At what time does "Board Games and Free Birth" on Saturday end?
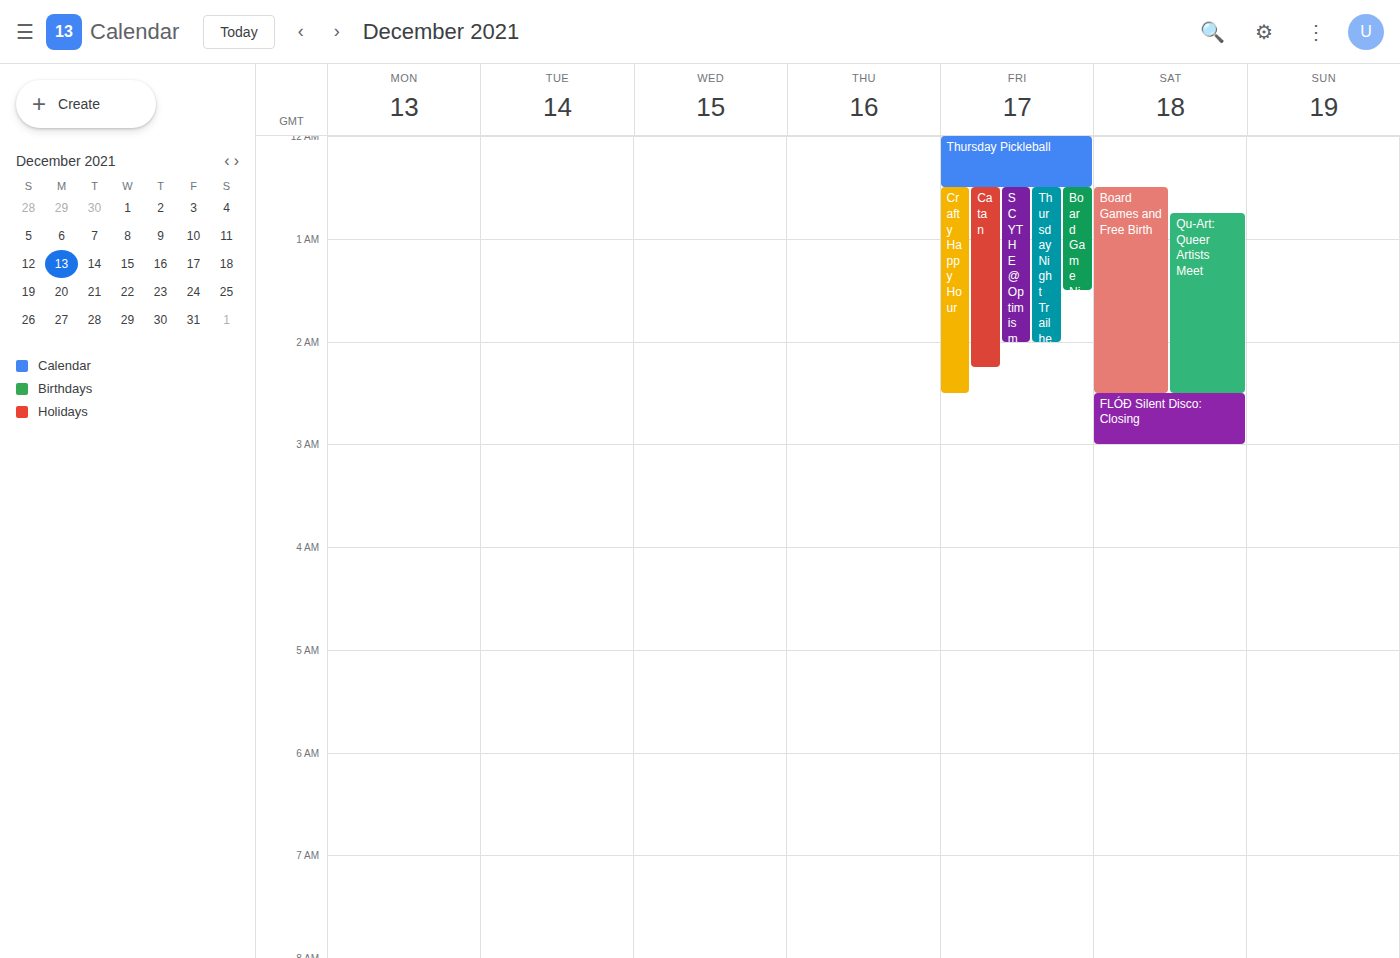
2:30 AM